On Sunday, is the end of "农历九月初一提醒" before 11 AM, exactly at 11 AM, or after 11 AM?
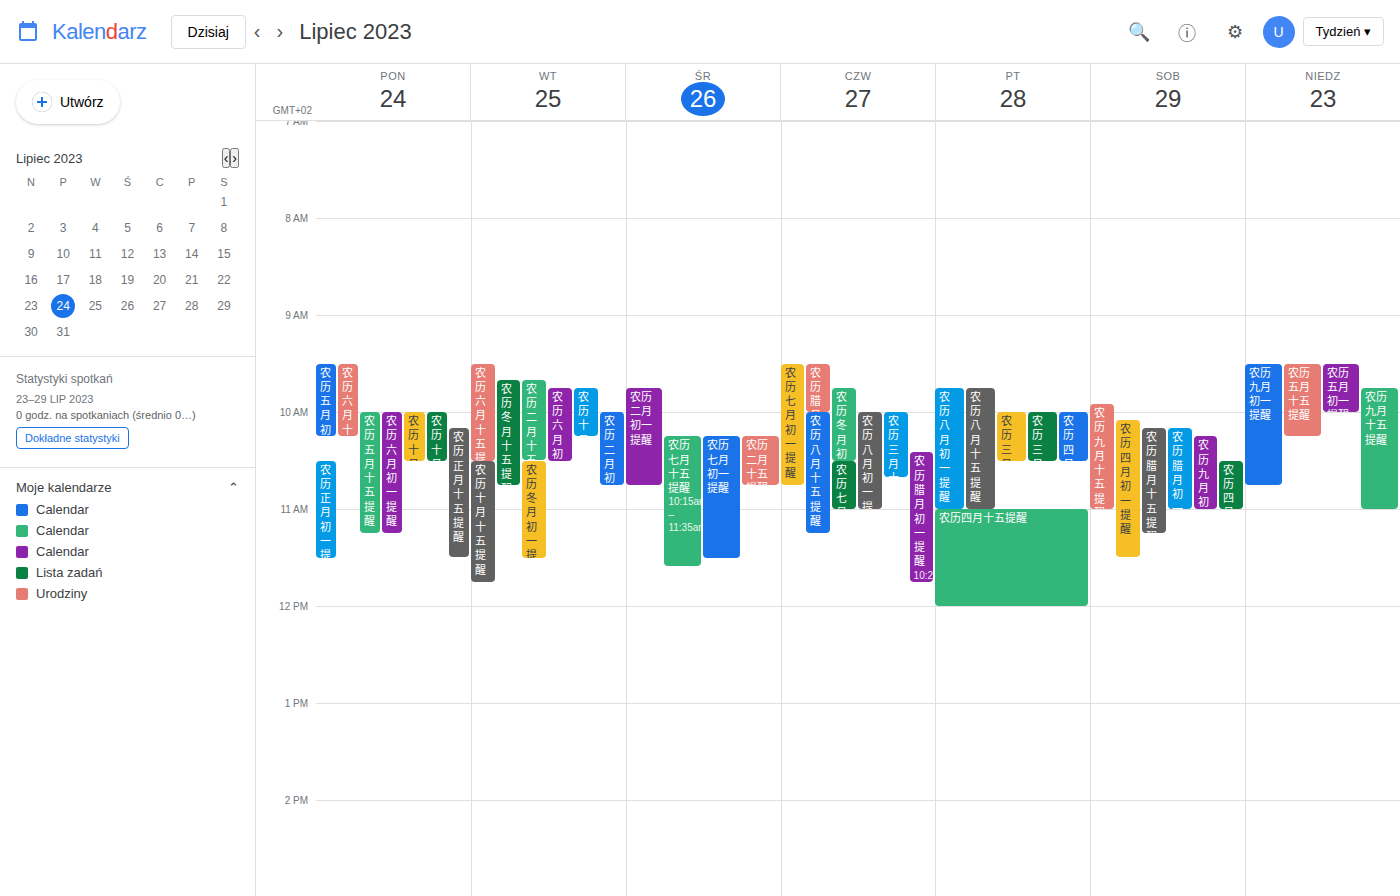
10:45 AM -- before 11 AM, 15 minutes above the 11 AM line.